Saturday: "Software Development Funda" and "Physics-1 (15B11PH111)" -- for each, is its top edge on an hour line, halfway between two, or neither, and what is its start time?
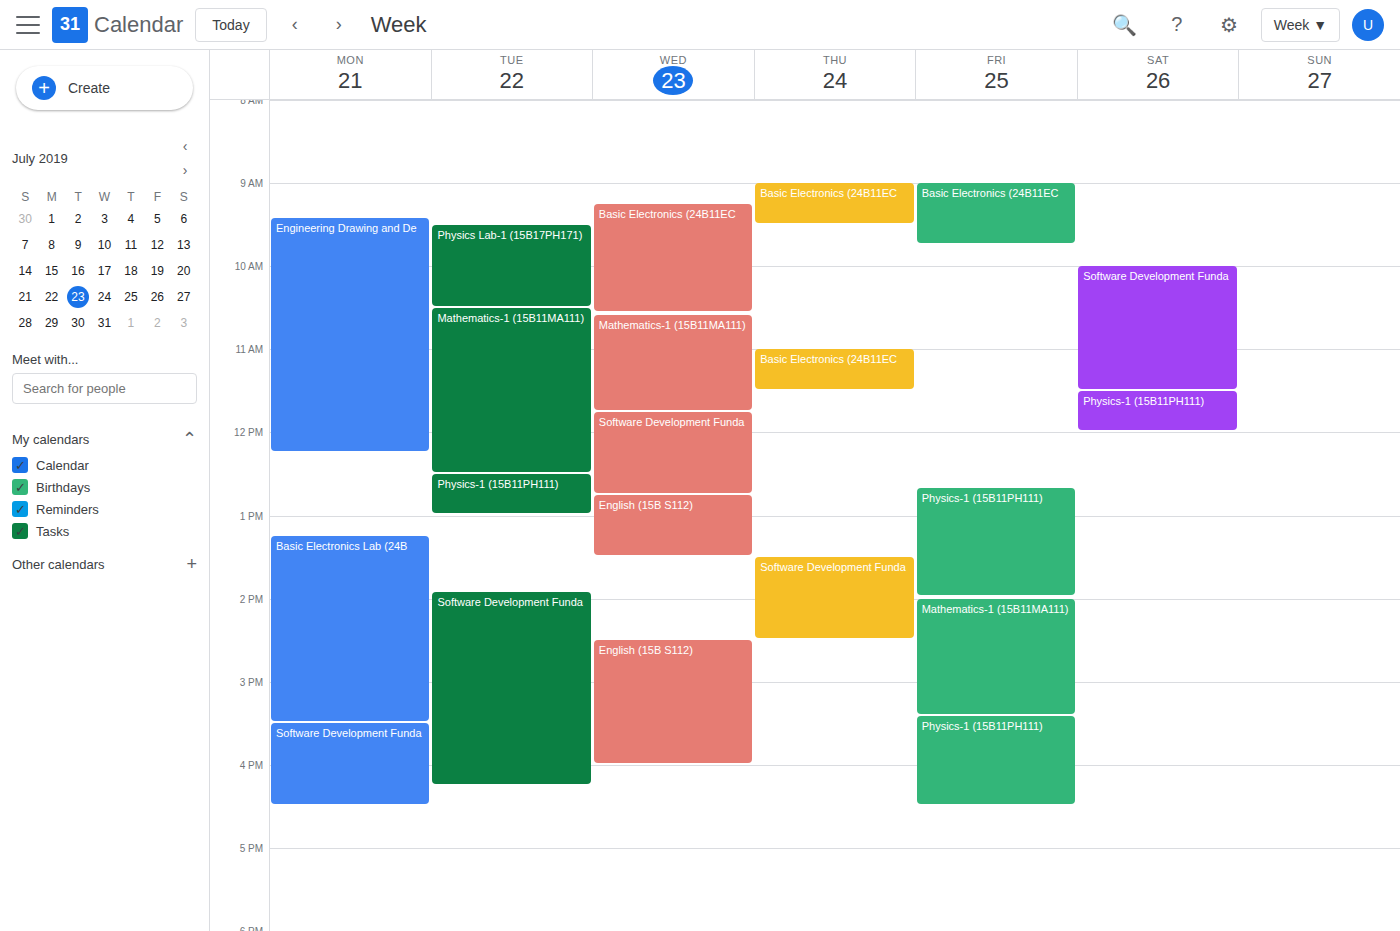
"Software Development Funda": 10:00 AM, exactly on the 10 AM line. "Physics-1 (15B11PH111)": 11:30 AM, halfway between the 11 AM and 12 PM lines.